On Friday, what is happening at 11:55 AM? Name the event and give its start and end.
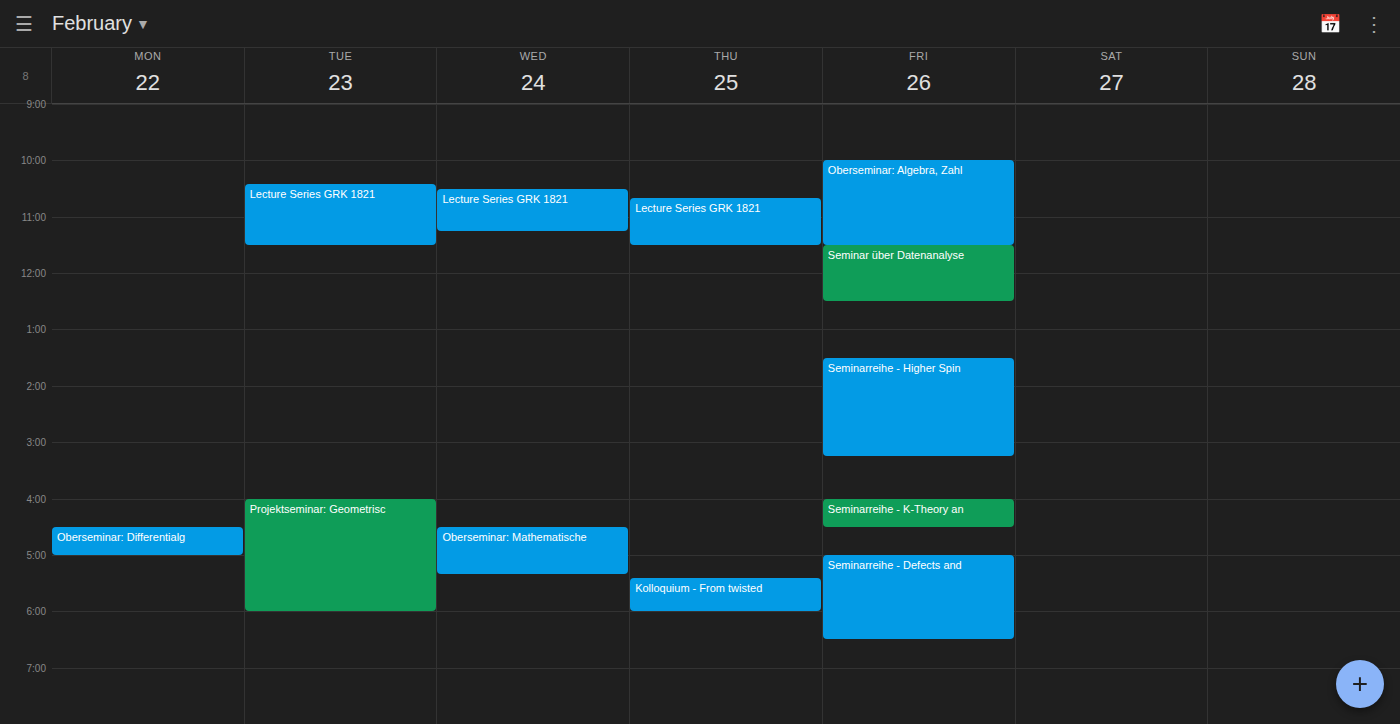
"Seminar über Datenanalyse", 11:30 AM to 12:30 PM